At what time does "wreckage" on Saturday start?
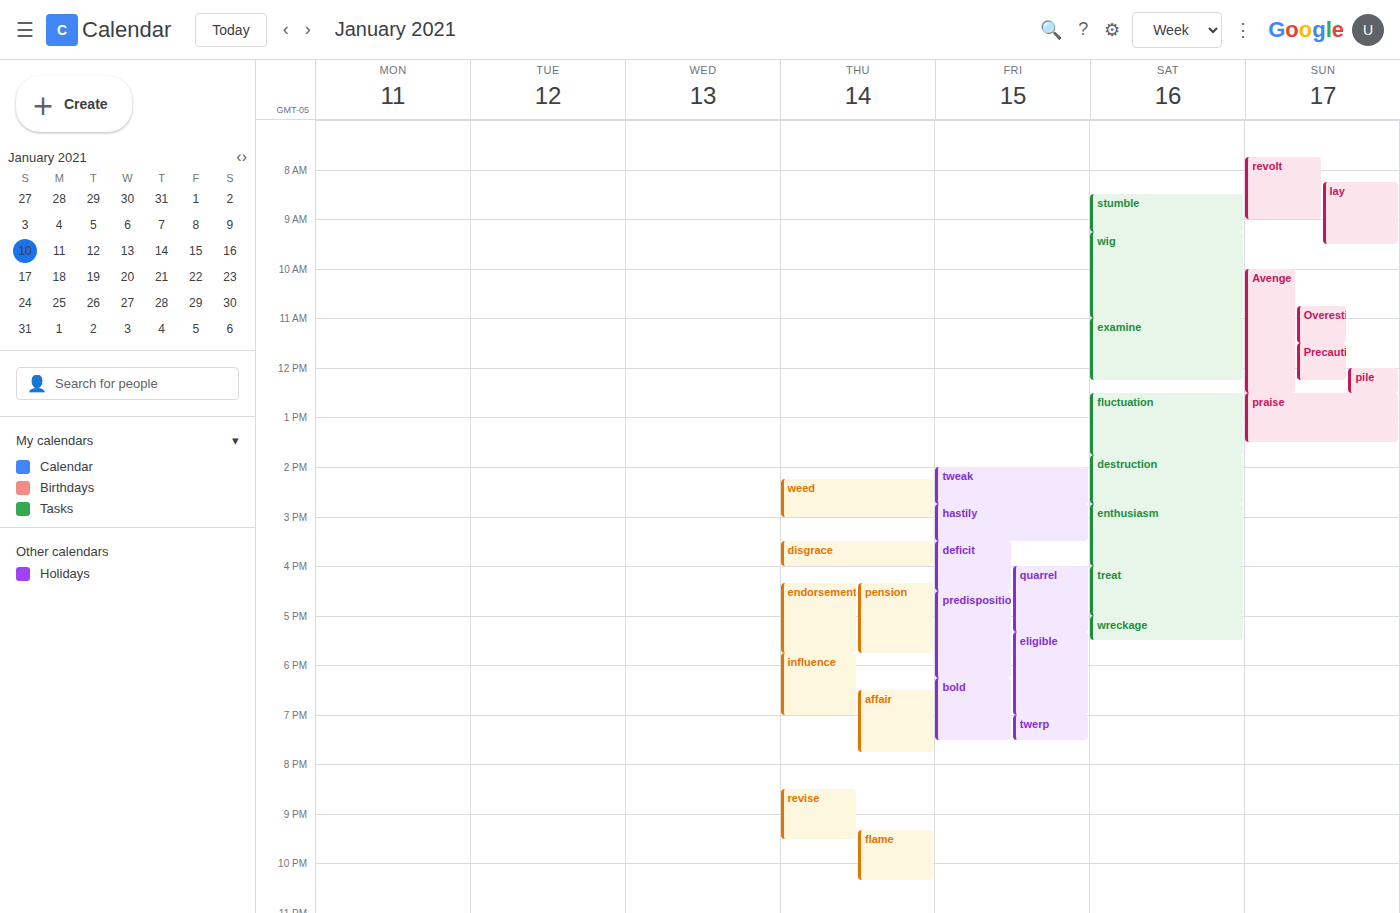
17:00